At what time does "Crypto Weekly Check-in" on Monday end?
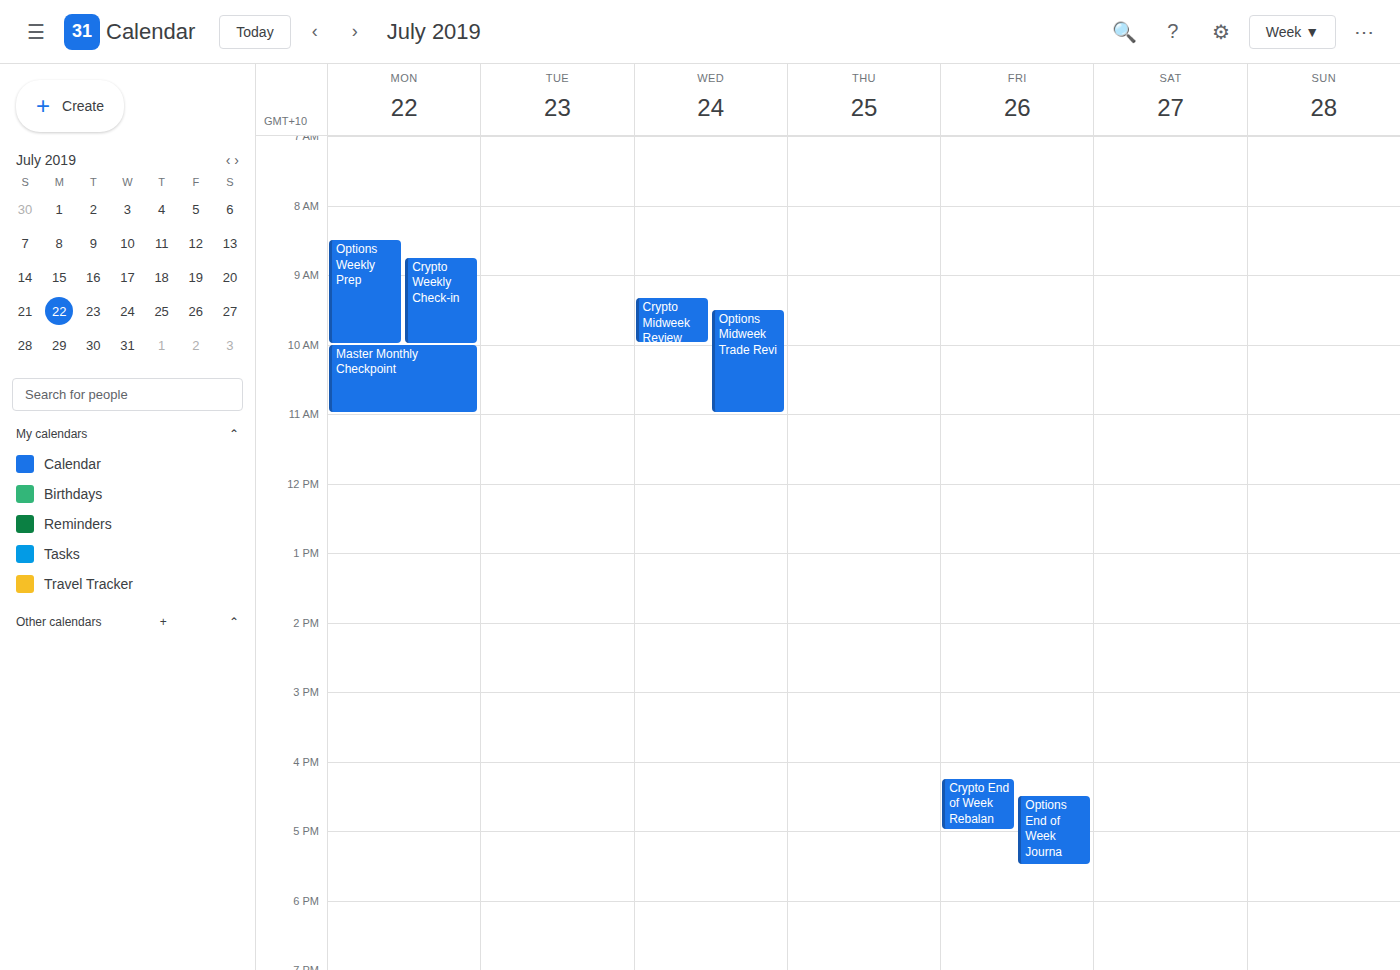
10:00 AM